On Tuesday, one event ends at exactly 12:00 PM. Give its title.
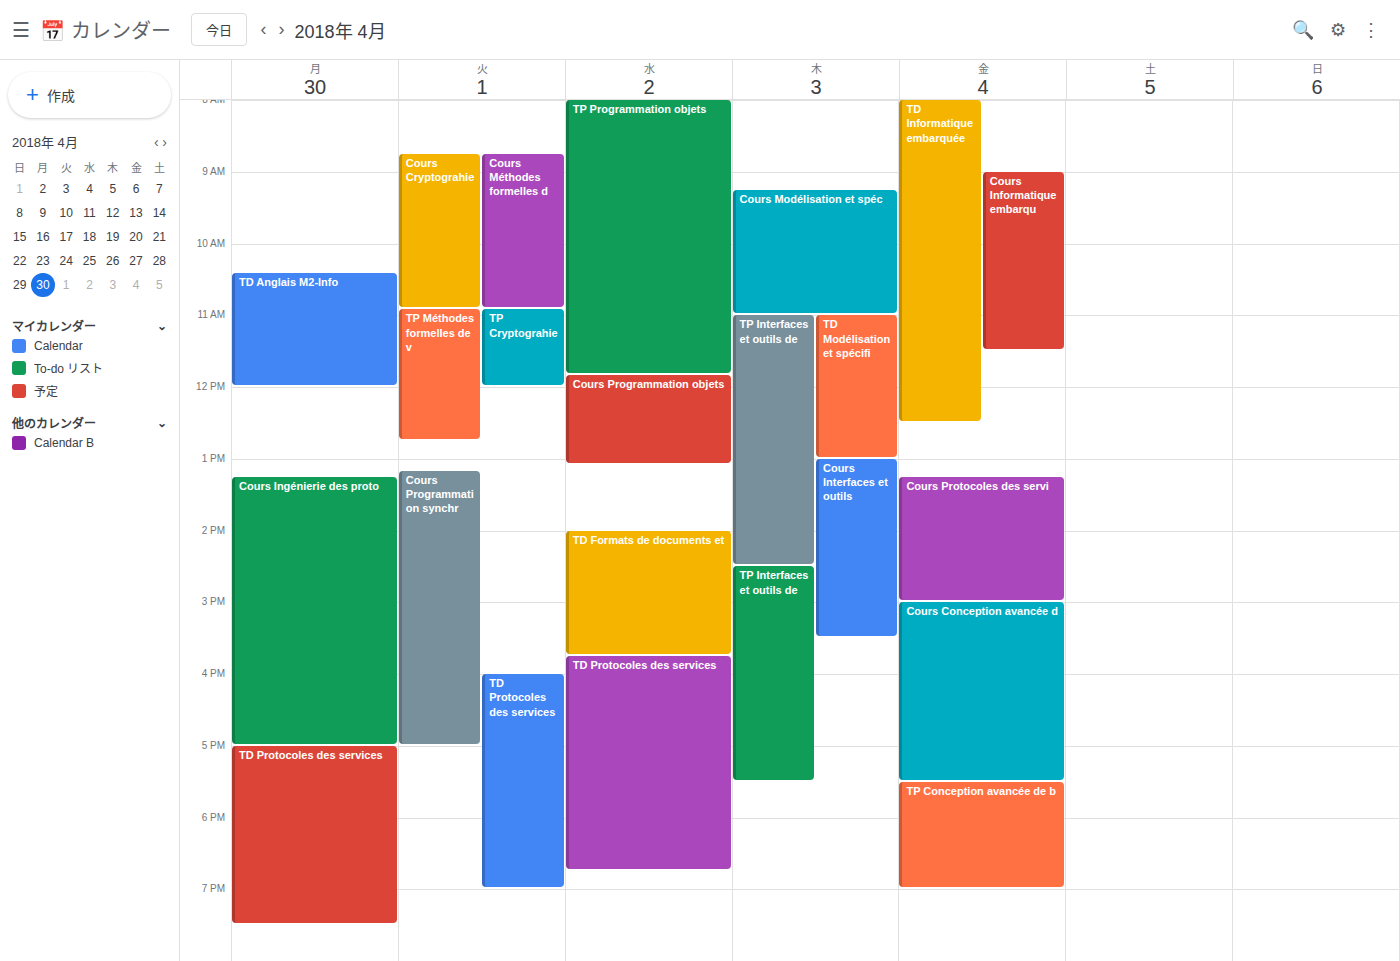
"TP Cryptograhie"